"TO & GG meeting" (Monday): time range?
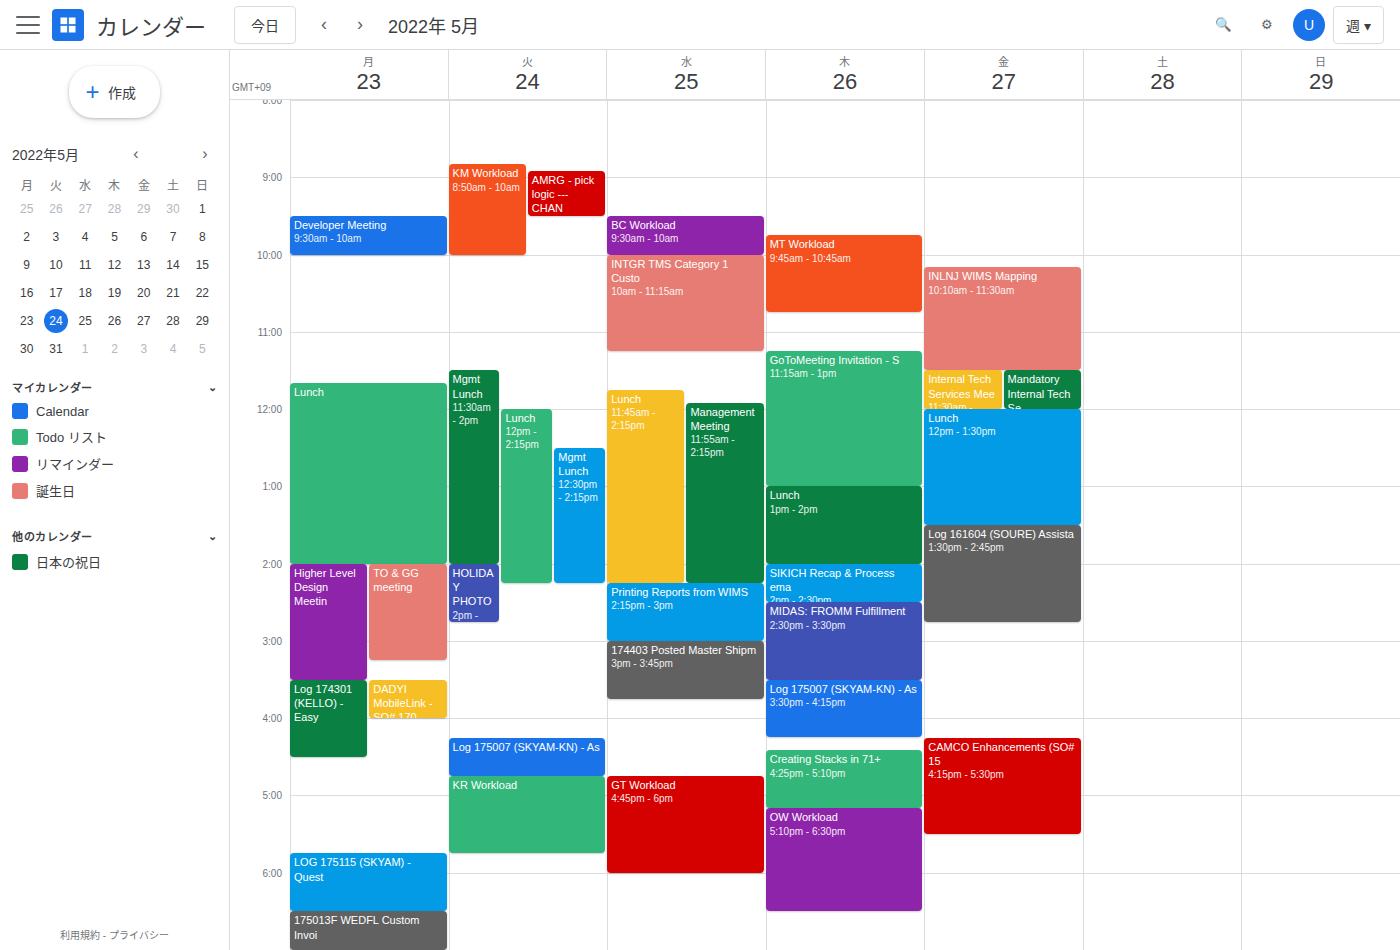
2:00 PM to 3:15 PM